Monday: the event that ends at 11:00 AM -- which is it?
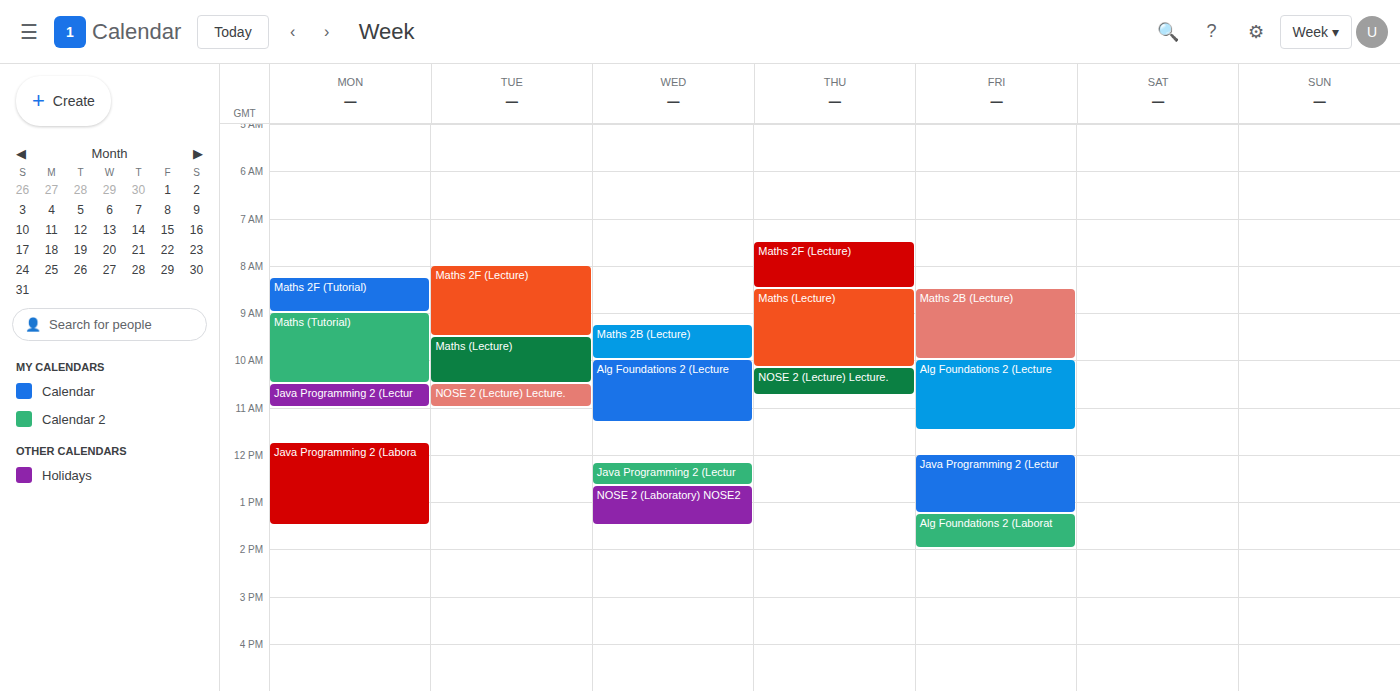
"Java Programming 2 (Lectur"